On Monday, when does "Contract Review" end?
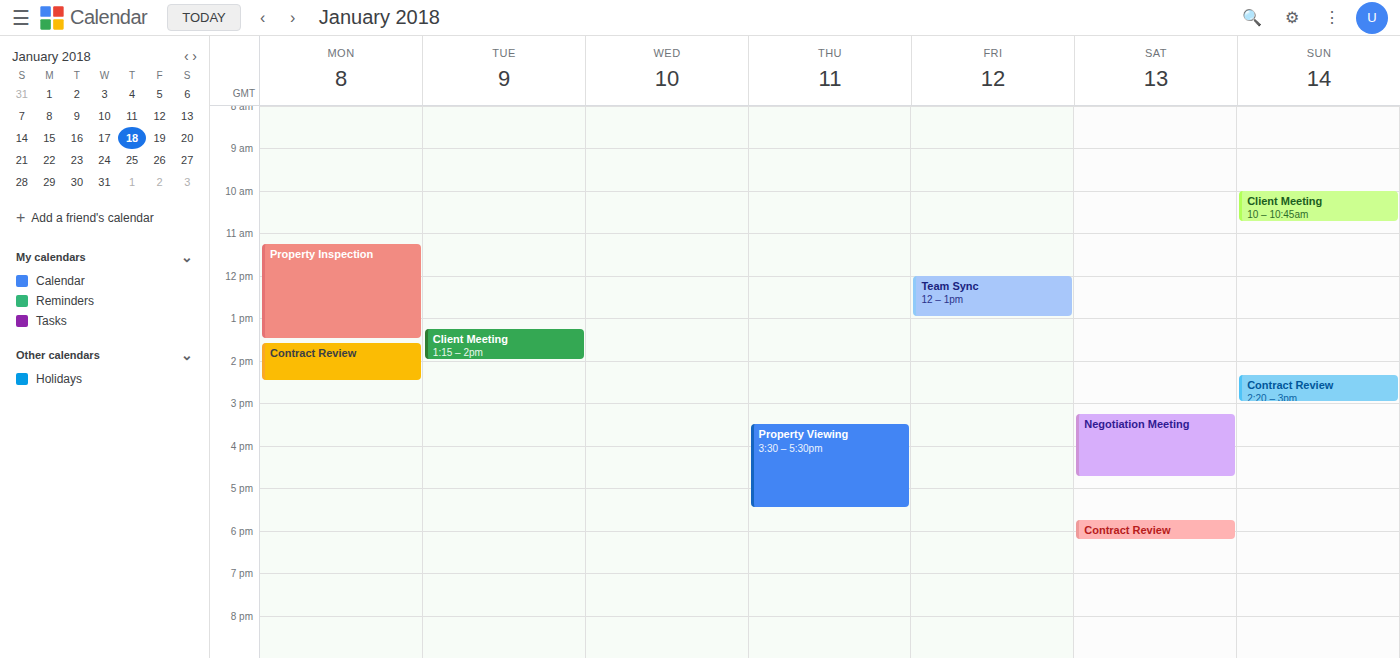
2:30 PM